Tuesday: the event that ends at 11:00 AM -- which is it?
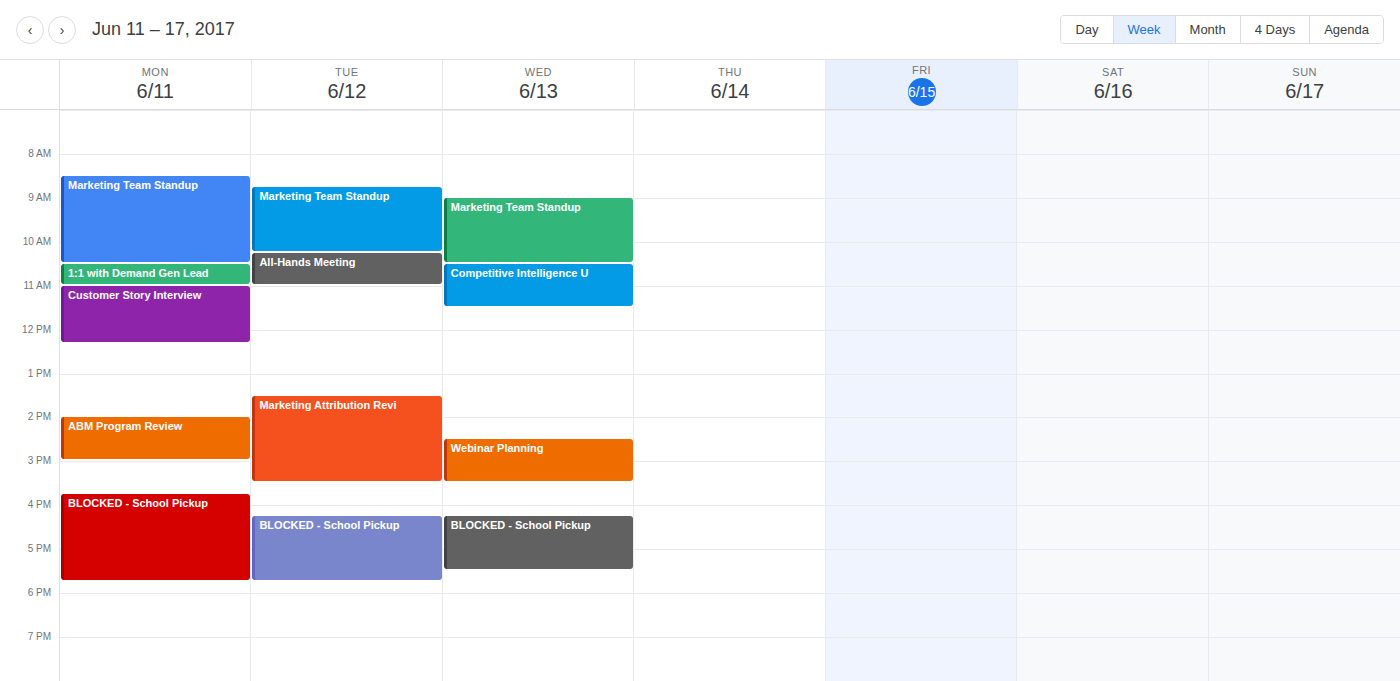
"All-Hands Meeting"